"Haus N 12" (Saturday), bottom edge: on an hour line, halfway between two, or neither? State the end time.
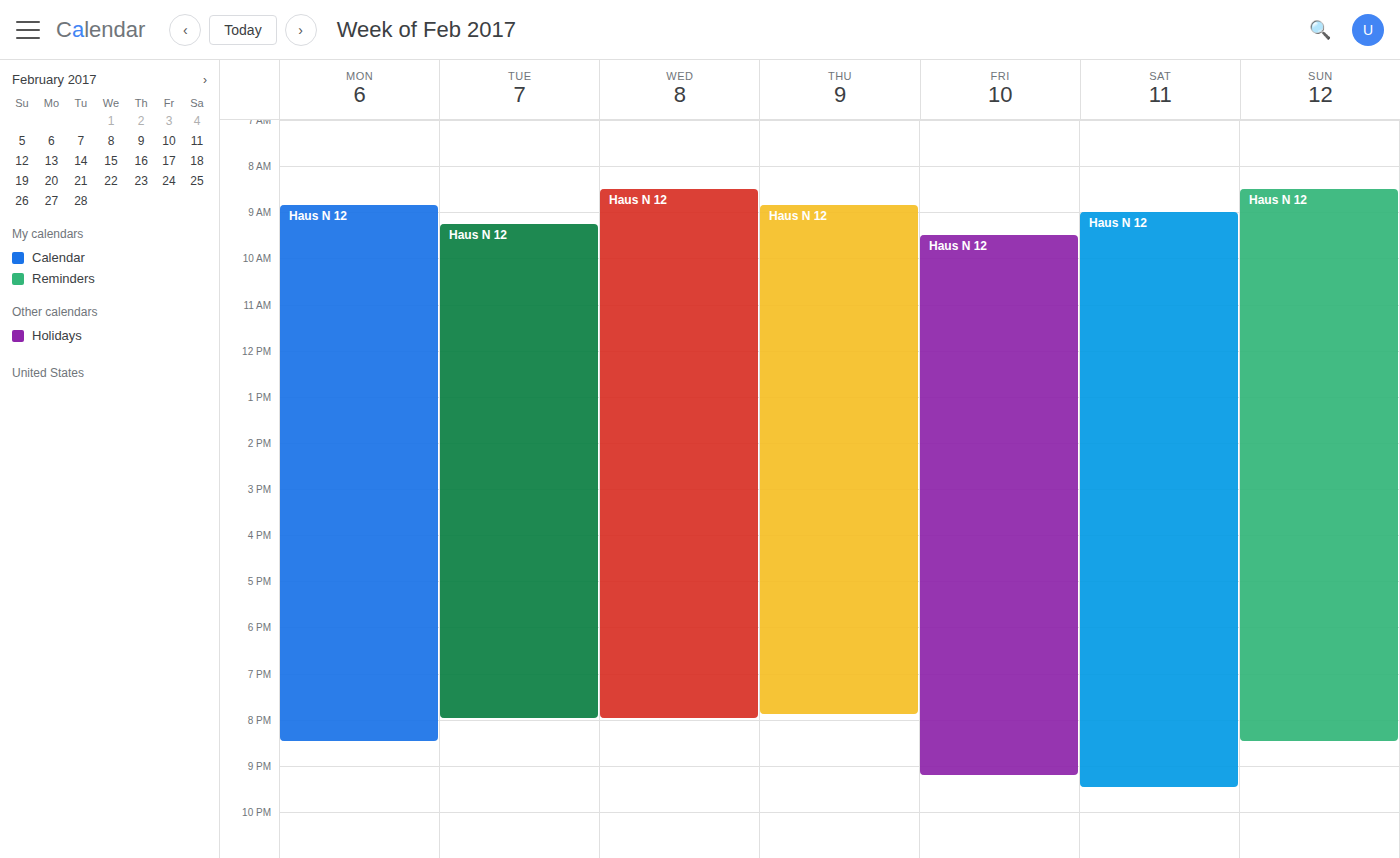
9:30 PM -- halfway between the 9 PM and 10 PM lines.